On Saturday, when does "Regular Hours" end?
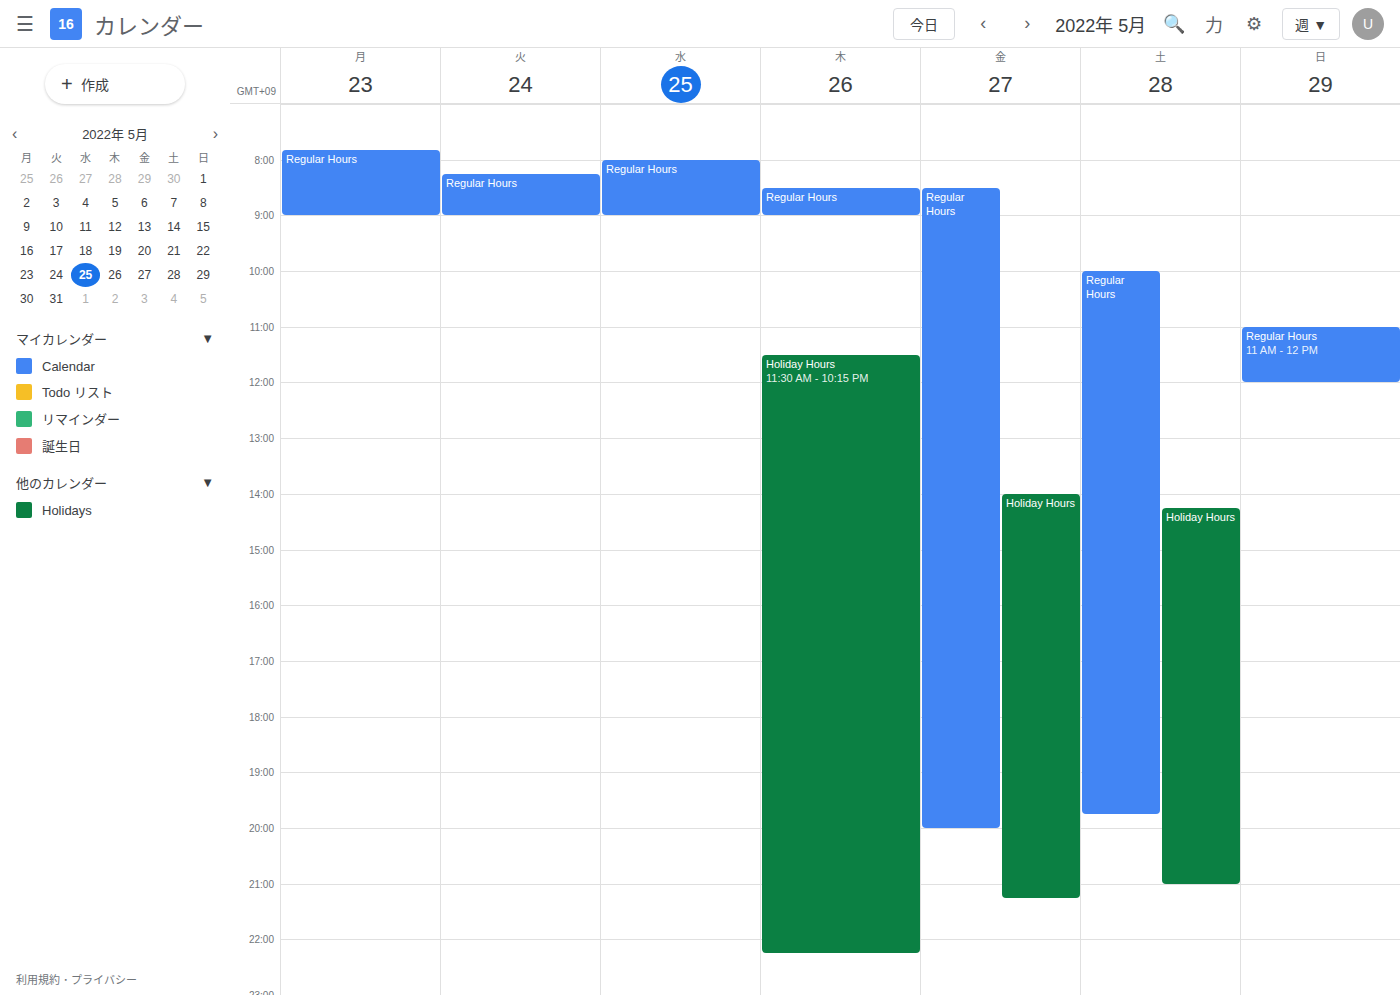
7:45 PM